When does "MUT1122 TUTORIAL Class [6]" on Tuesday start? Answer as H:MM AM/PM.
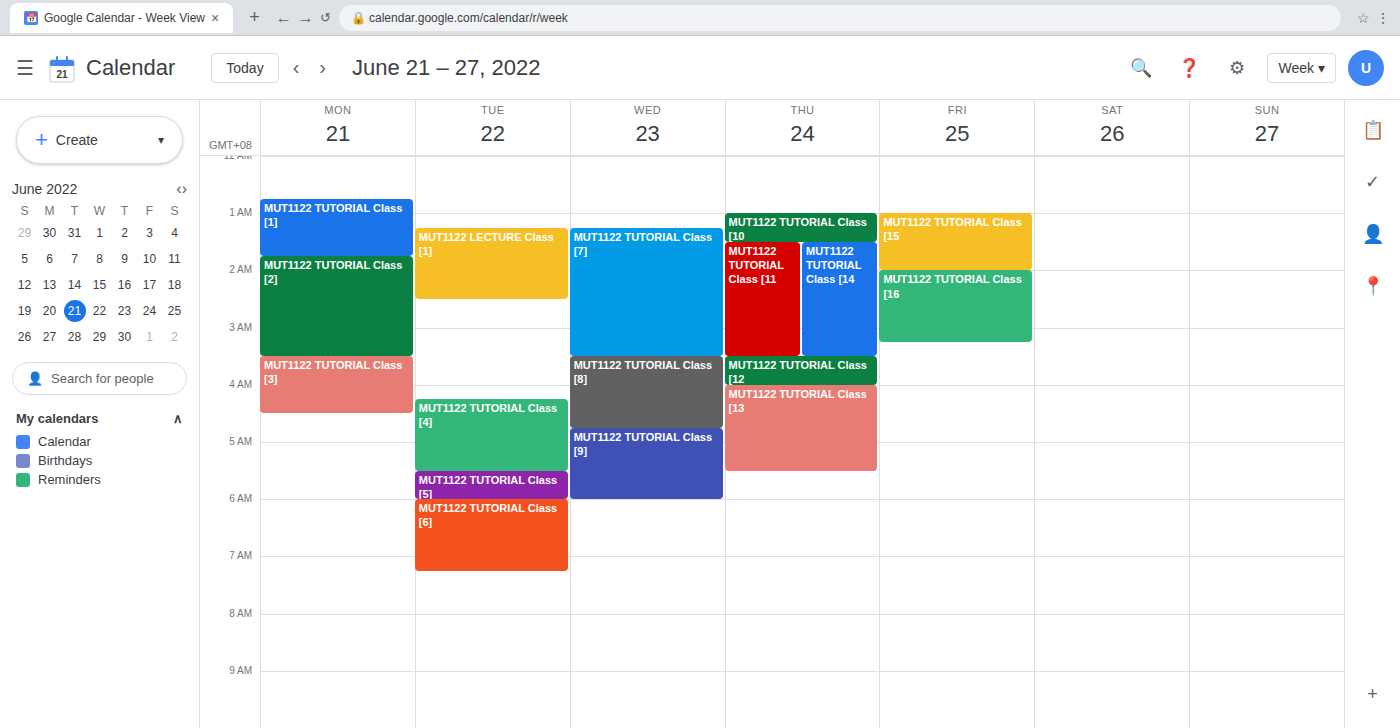
6:00 AM